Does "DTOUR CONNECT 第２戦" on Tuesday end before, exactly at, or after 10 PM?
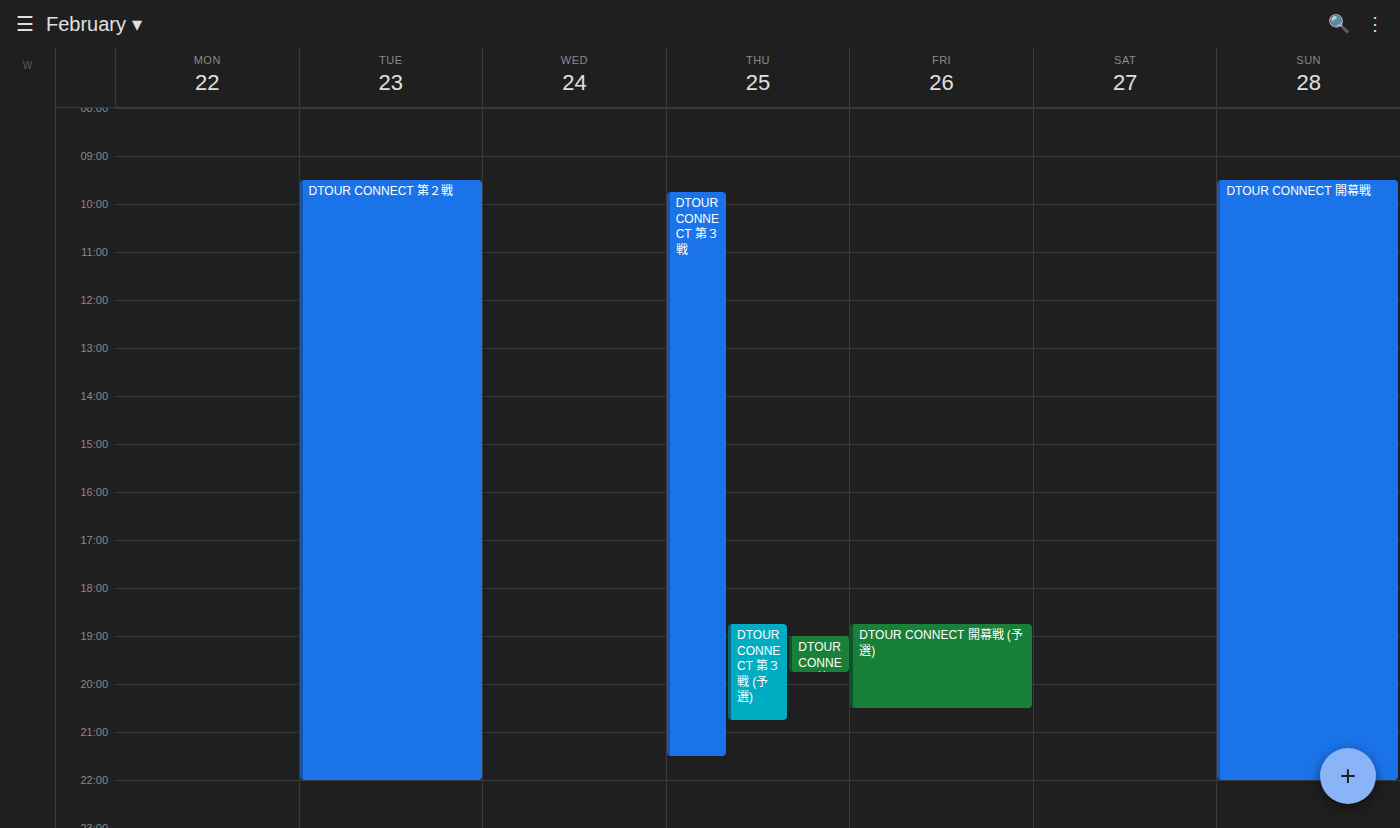
10:00 PM -- exactly at 10 PM, on the 10 PM line.